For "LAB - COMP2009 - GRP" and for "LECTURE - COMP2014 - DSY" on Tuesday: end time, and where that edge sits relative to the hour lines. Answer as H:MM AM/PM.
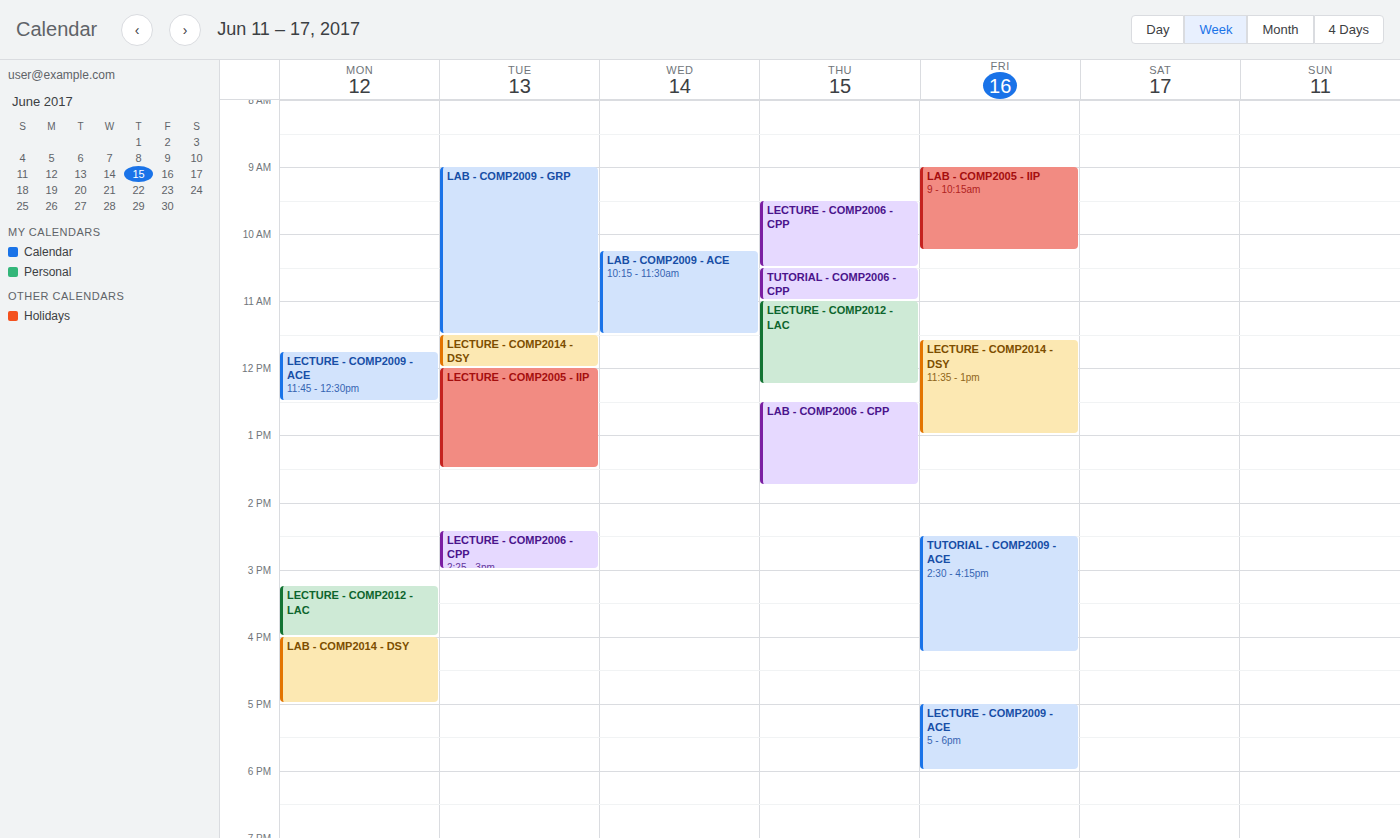
"LAB - COMP2009 - GRP": 11:30 AM, halfway between the 11 AM and 12 PM lines. "LECTURE - COMP2014 - DSY": 12:00 PM, exactly on the 12 PM line.